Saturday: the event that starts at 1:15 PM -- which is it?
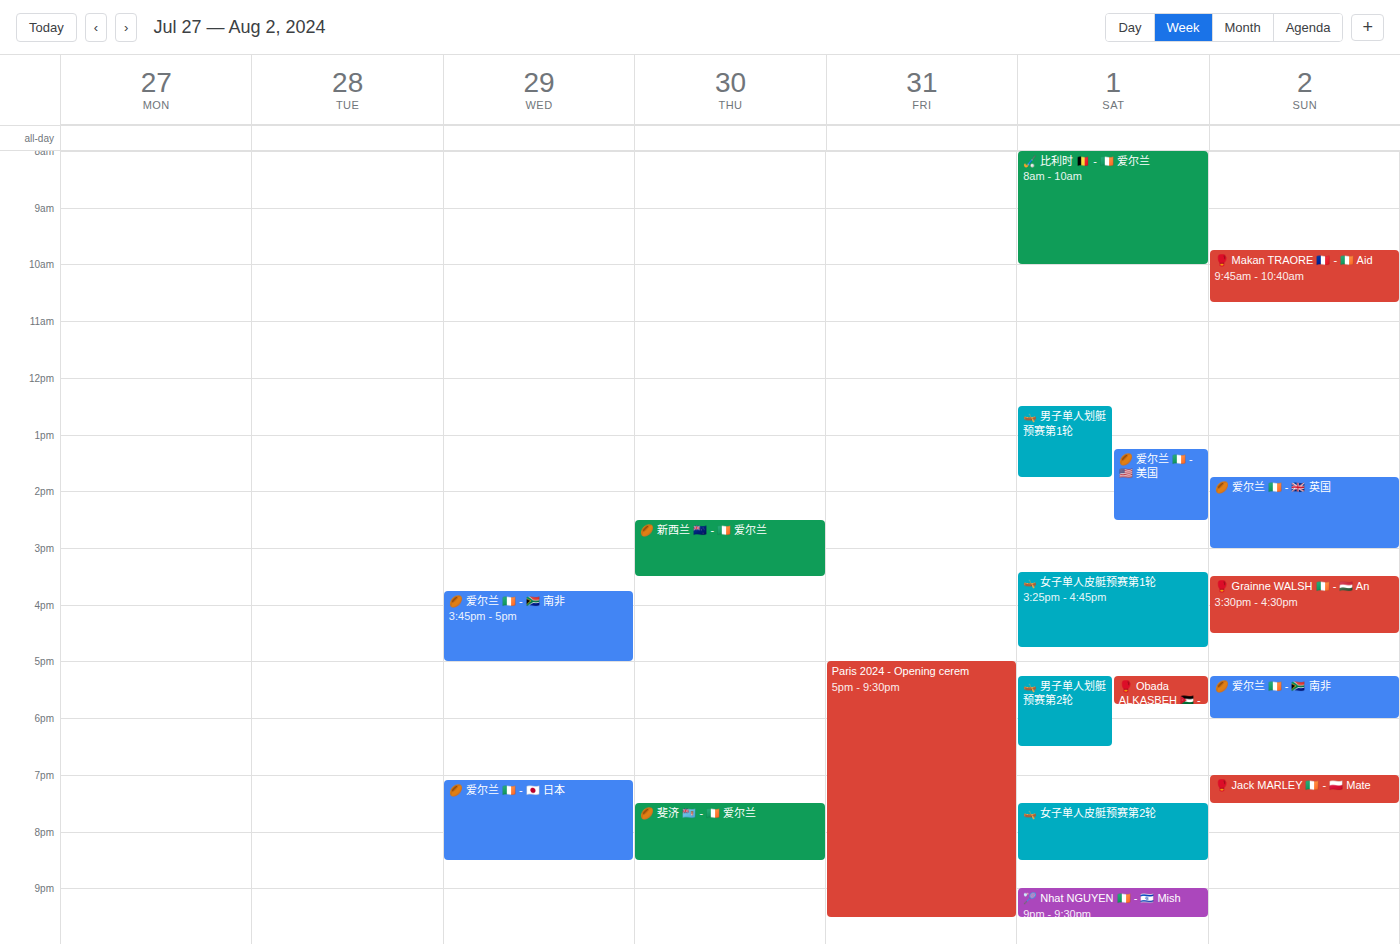
"🏉 爱尔兰 🇮🇪 - 🇺🇸 美国"